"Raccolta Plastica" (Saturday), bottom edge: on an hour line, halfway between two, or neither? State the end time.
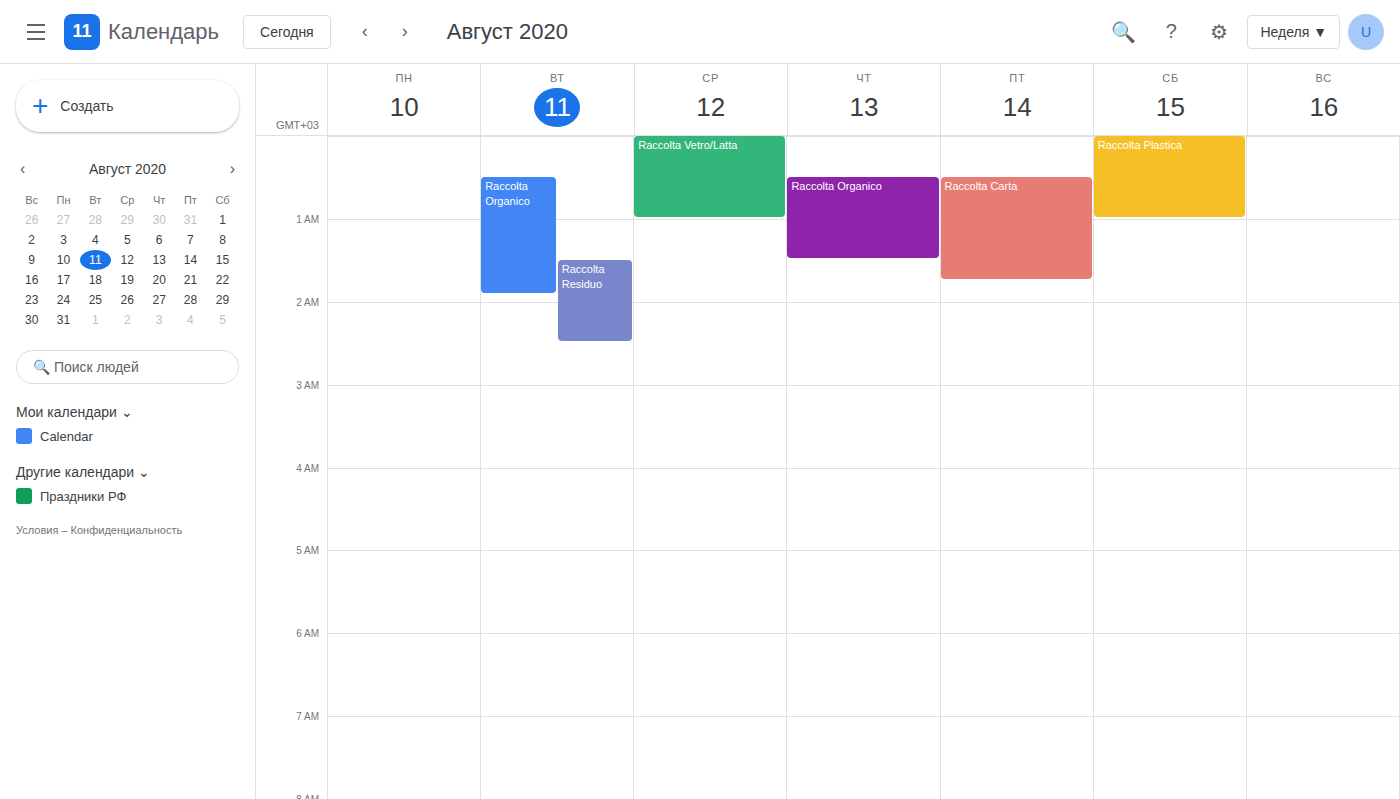
1:00 AM -- exactly on the 1 AM line.